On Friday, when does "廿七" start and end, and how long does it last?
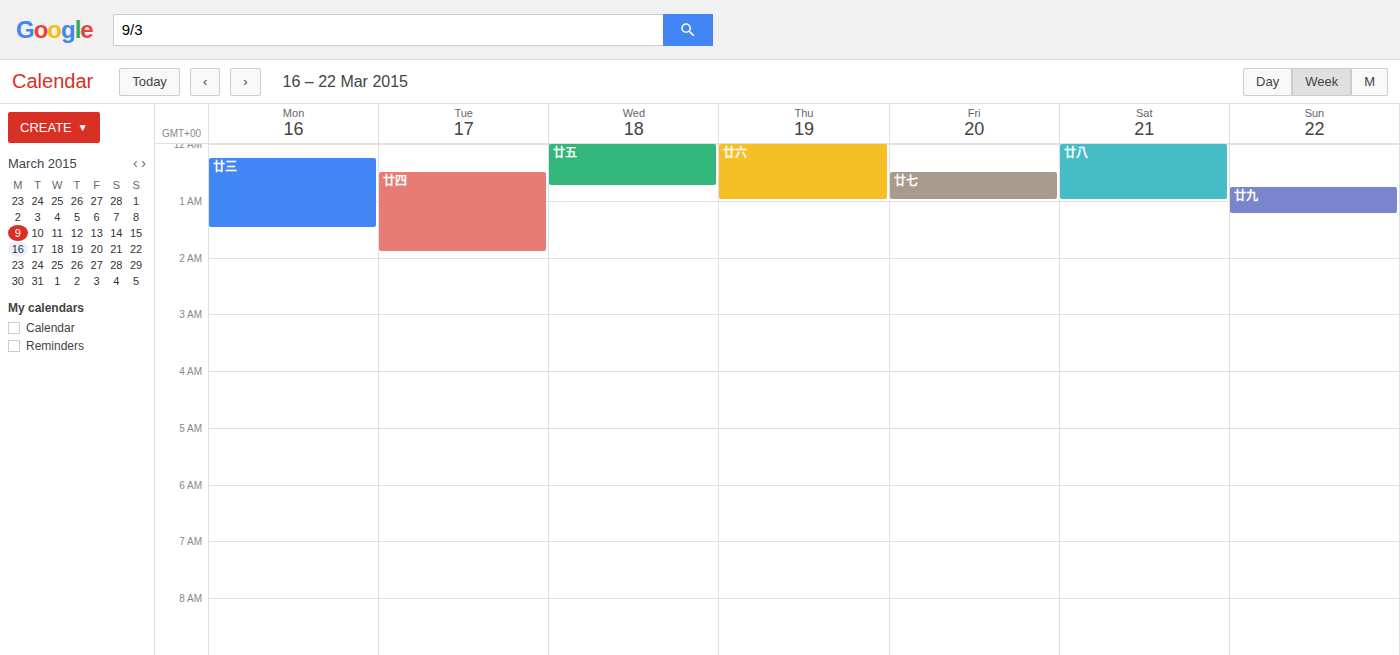
12:30 AM to 1:00 AM, 30 minutes